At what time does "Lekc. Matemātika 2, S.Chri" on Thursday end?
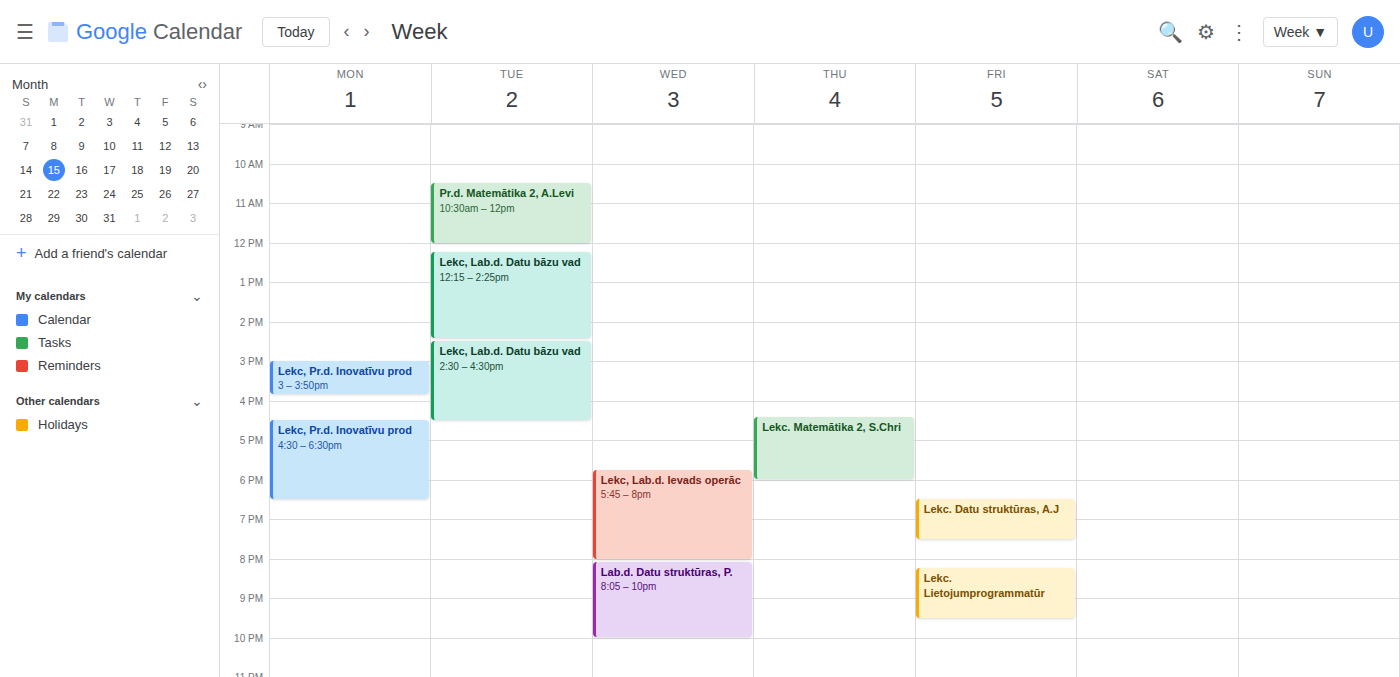
6:00 PM